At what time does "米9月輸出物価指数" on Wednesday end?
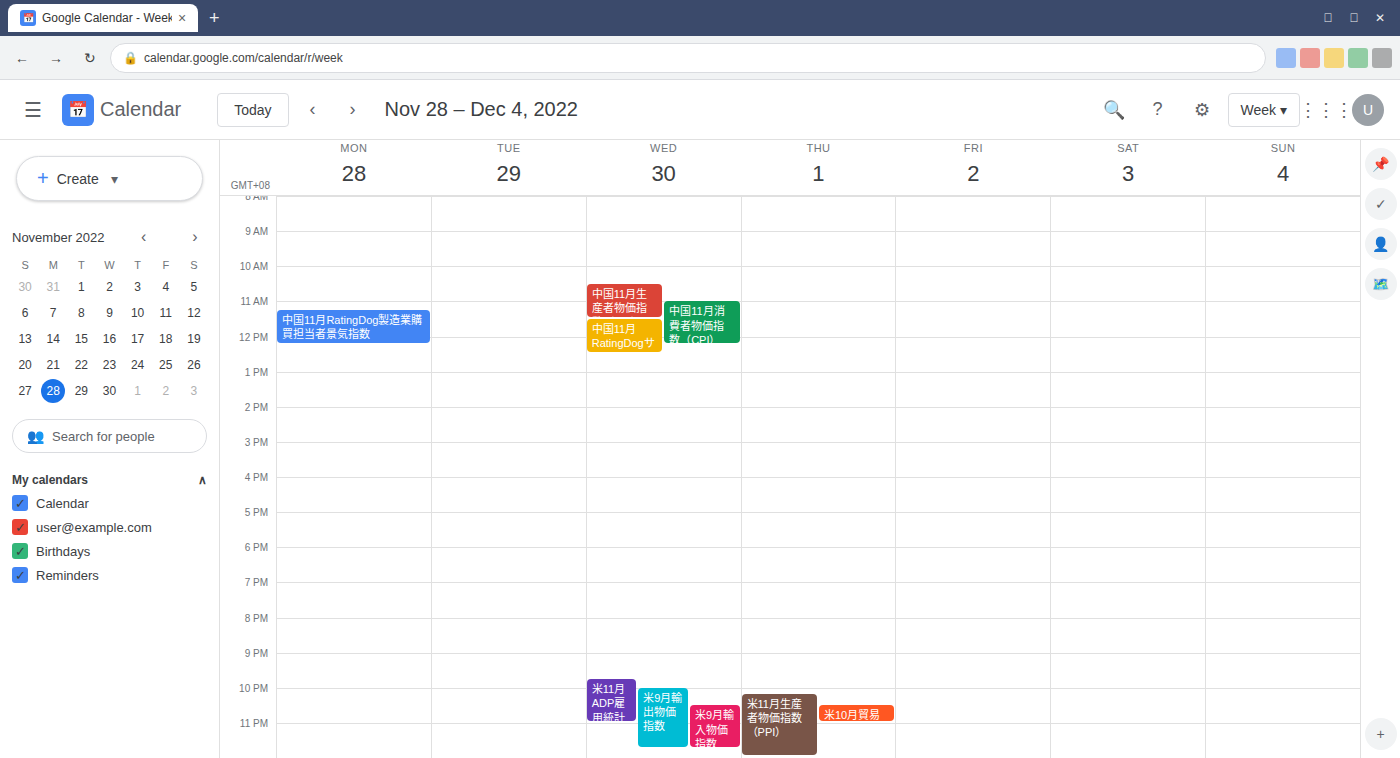
11:45 PM